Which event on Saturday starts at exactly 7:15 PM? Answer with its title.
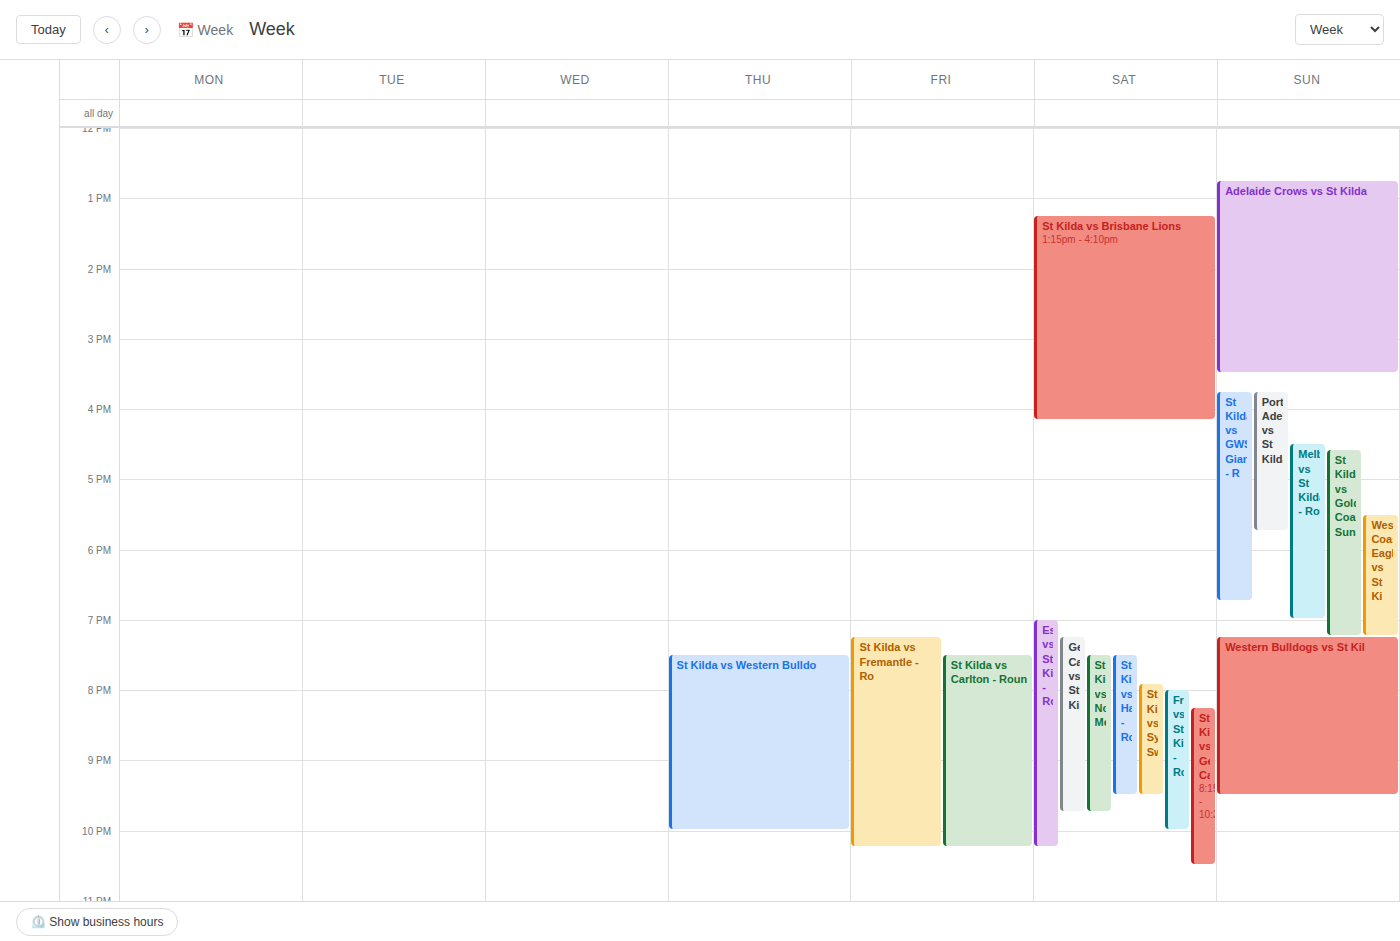
"Geelong Cats vs St Kilda"